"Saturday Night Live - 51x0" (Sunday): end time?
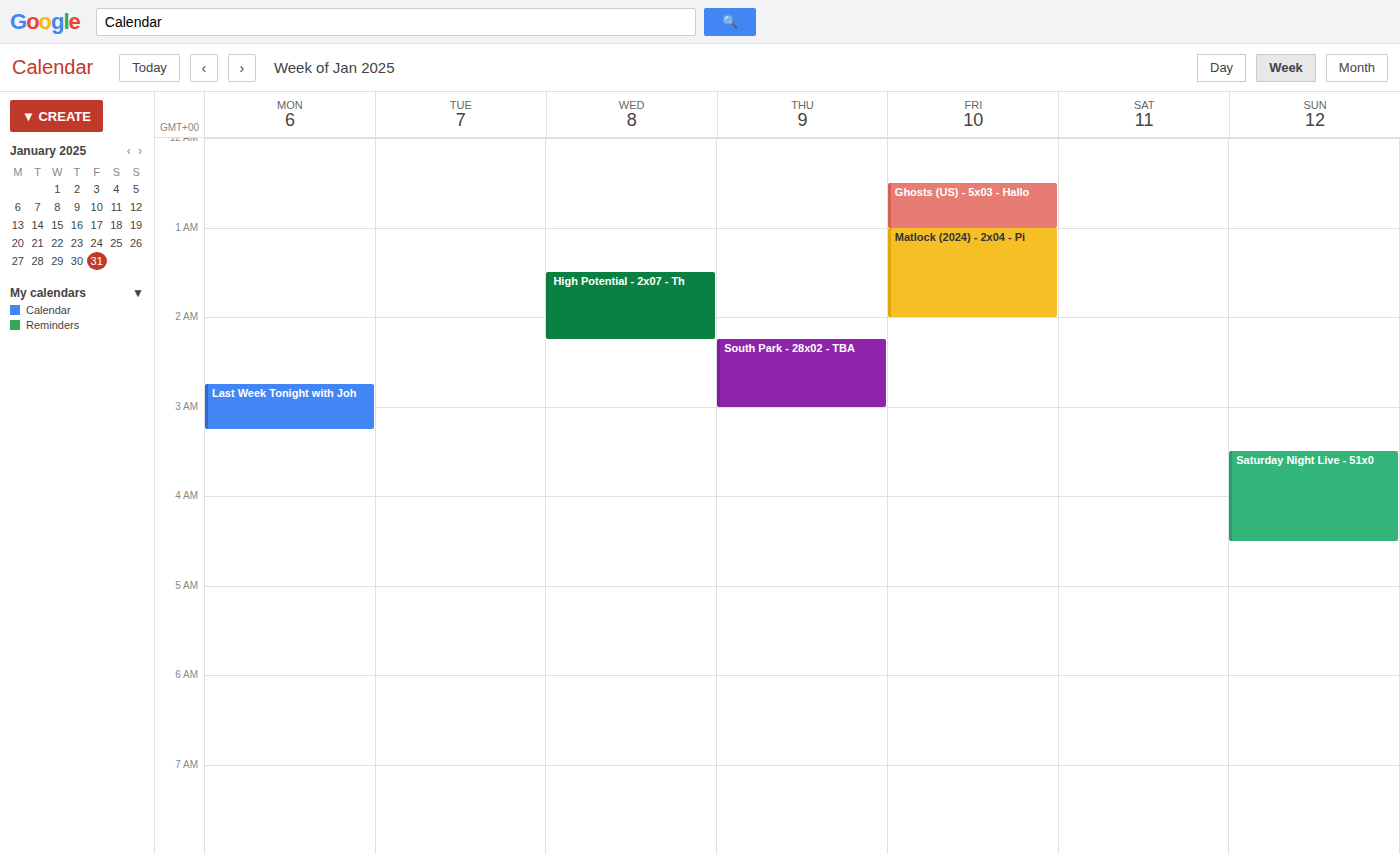
4:30 AM